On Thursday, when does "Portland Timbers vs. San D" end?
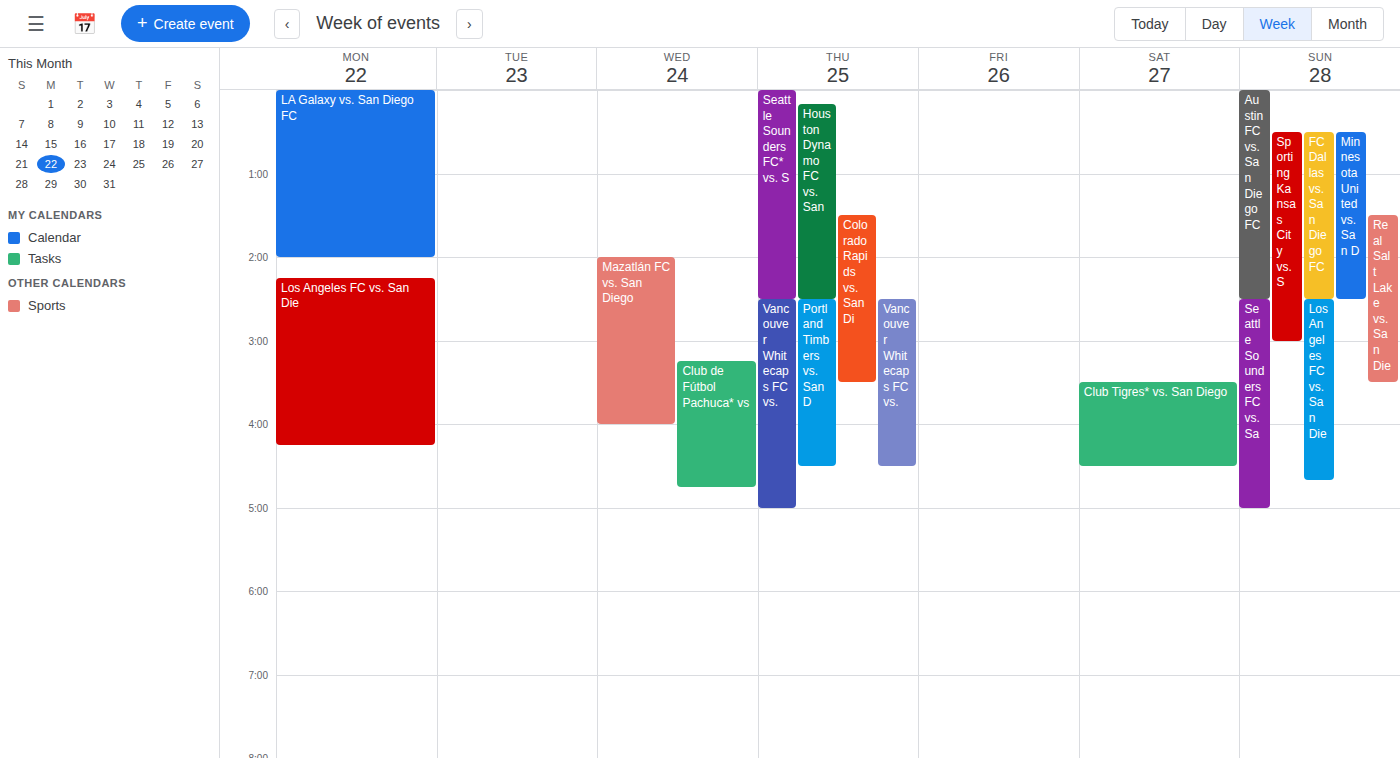
4:30 AM